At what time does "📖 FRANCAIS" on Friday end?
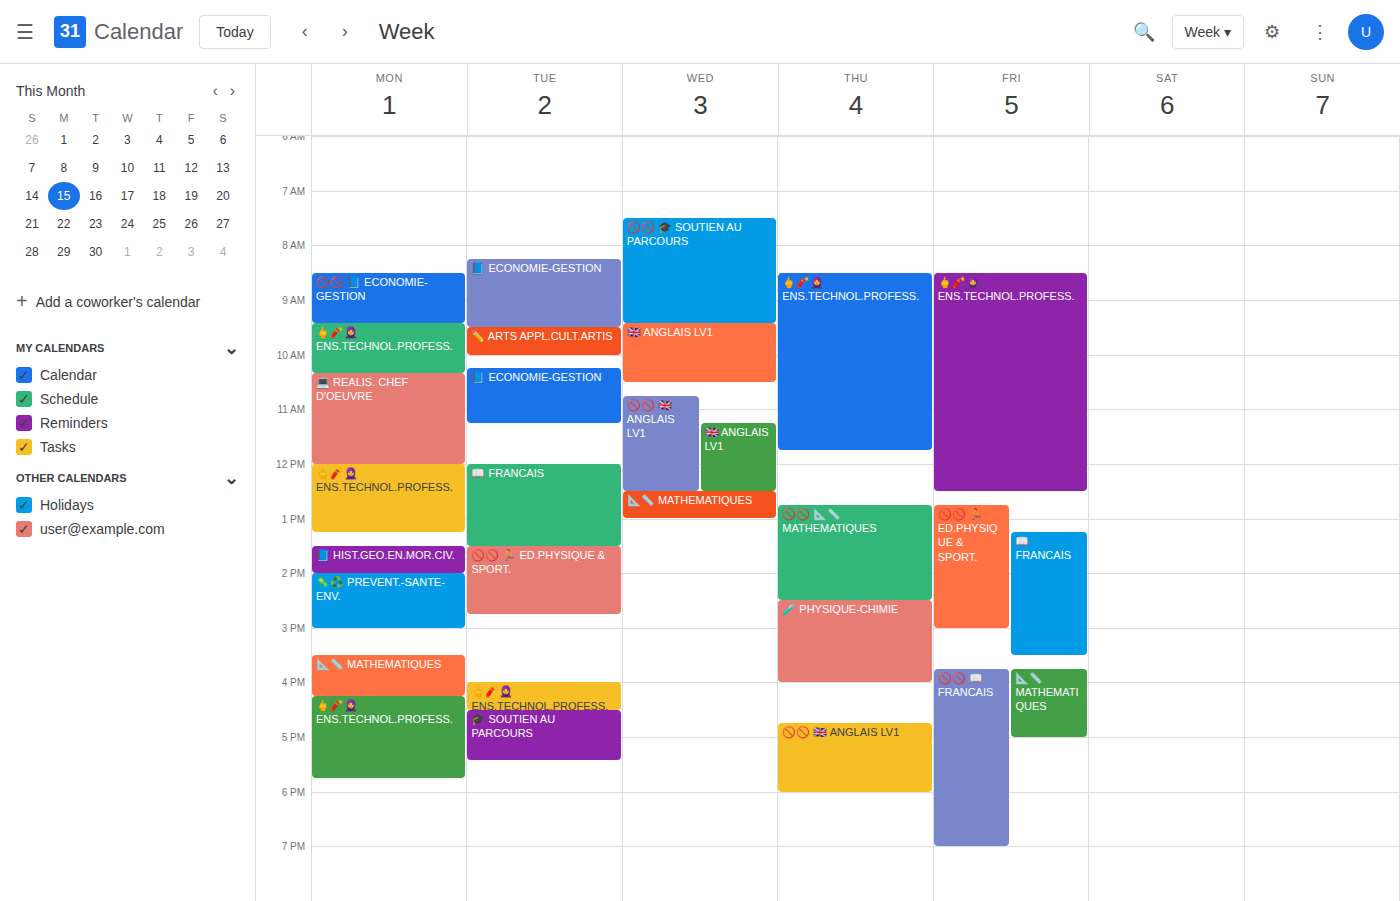
3:30 PM